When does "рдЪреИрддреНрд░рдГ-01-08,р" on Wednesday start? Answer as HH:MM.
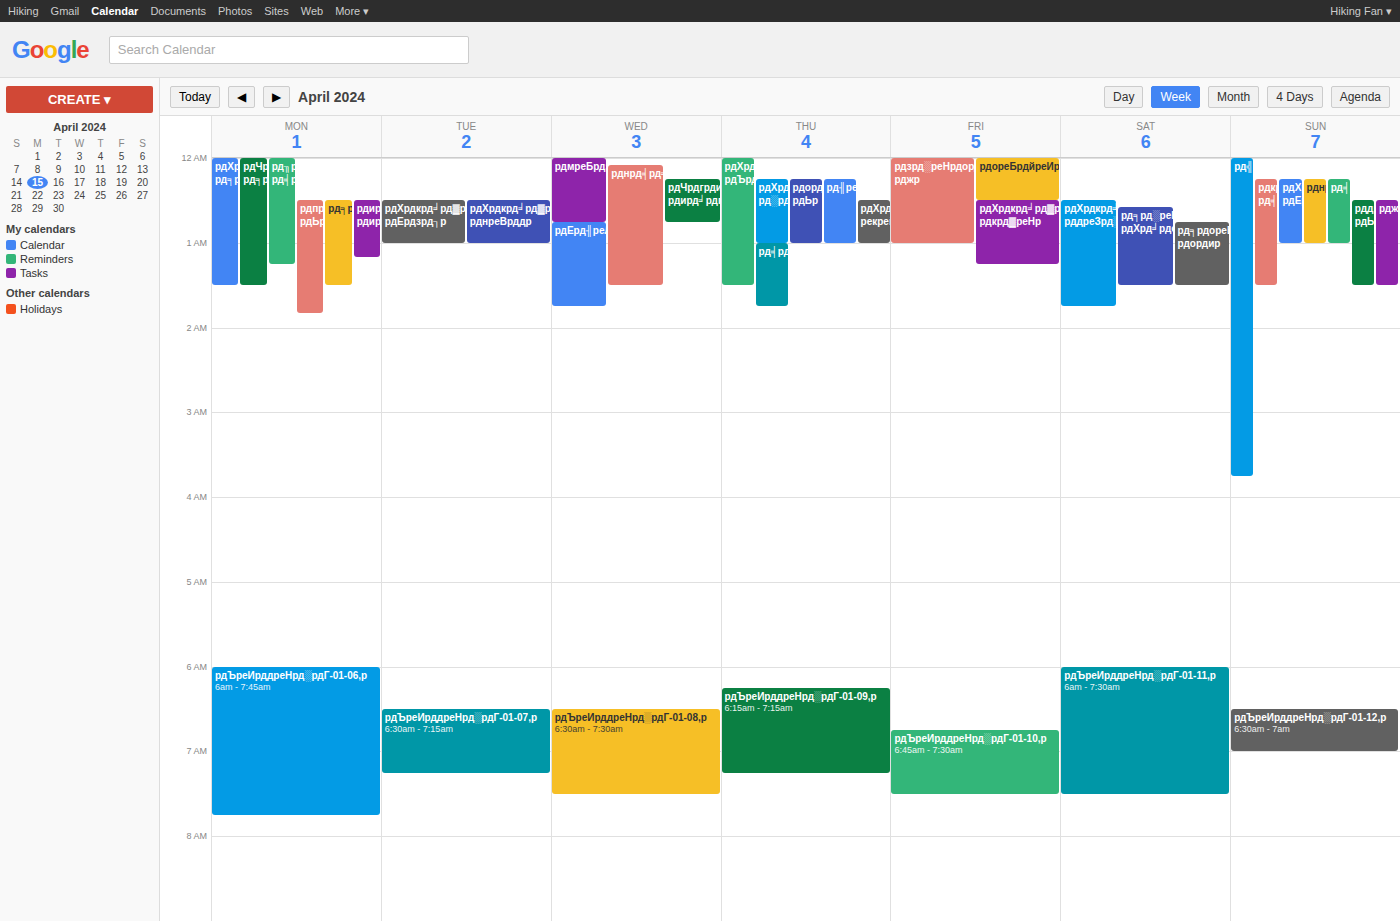
06:30